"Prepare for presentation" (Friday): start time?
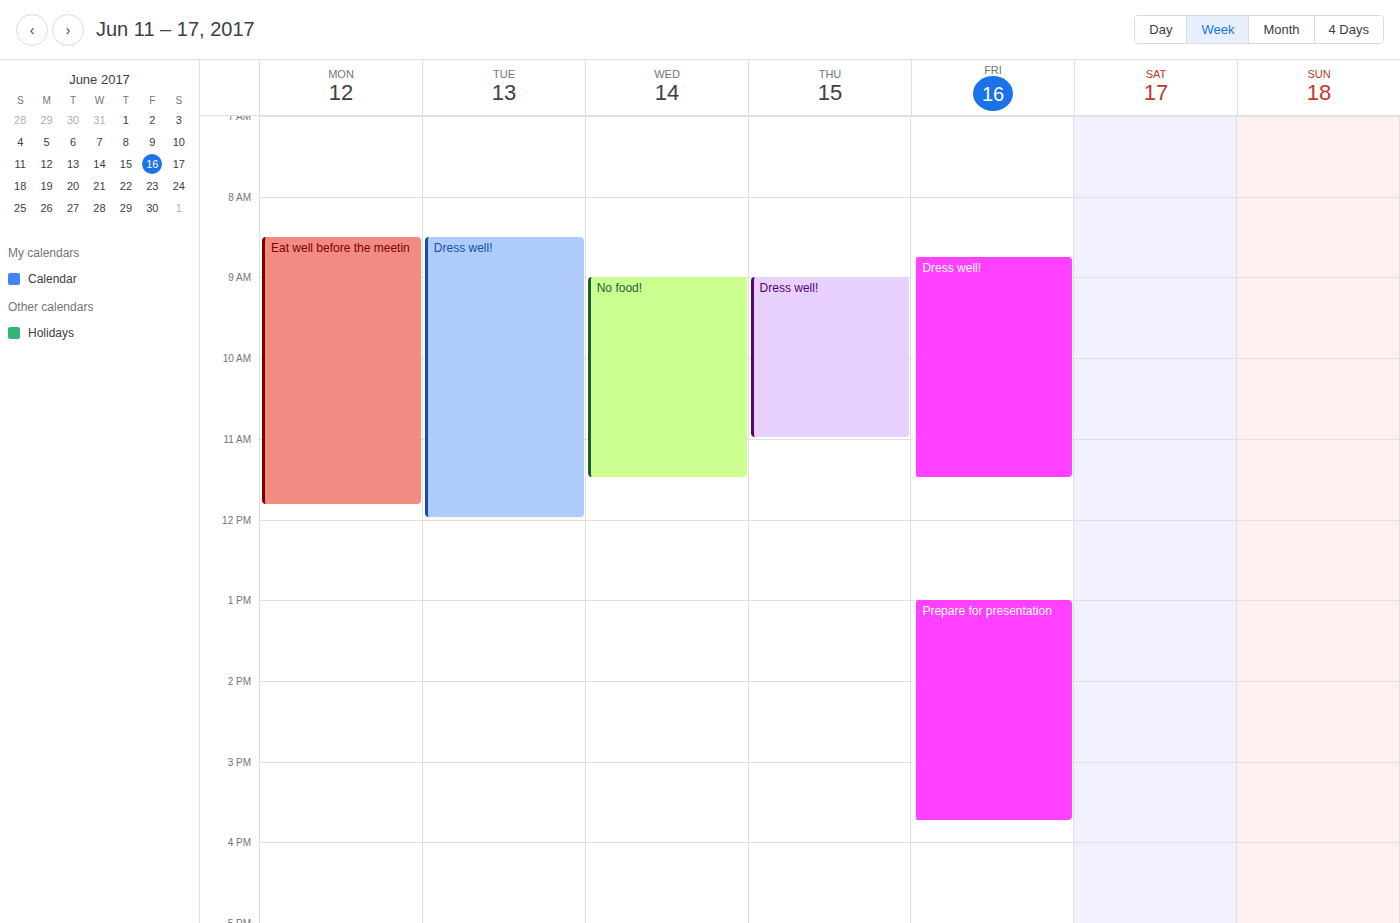
1:00 PM